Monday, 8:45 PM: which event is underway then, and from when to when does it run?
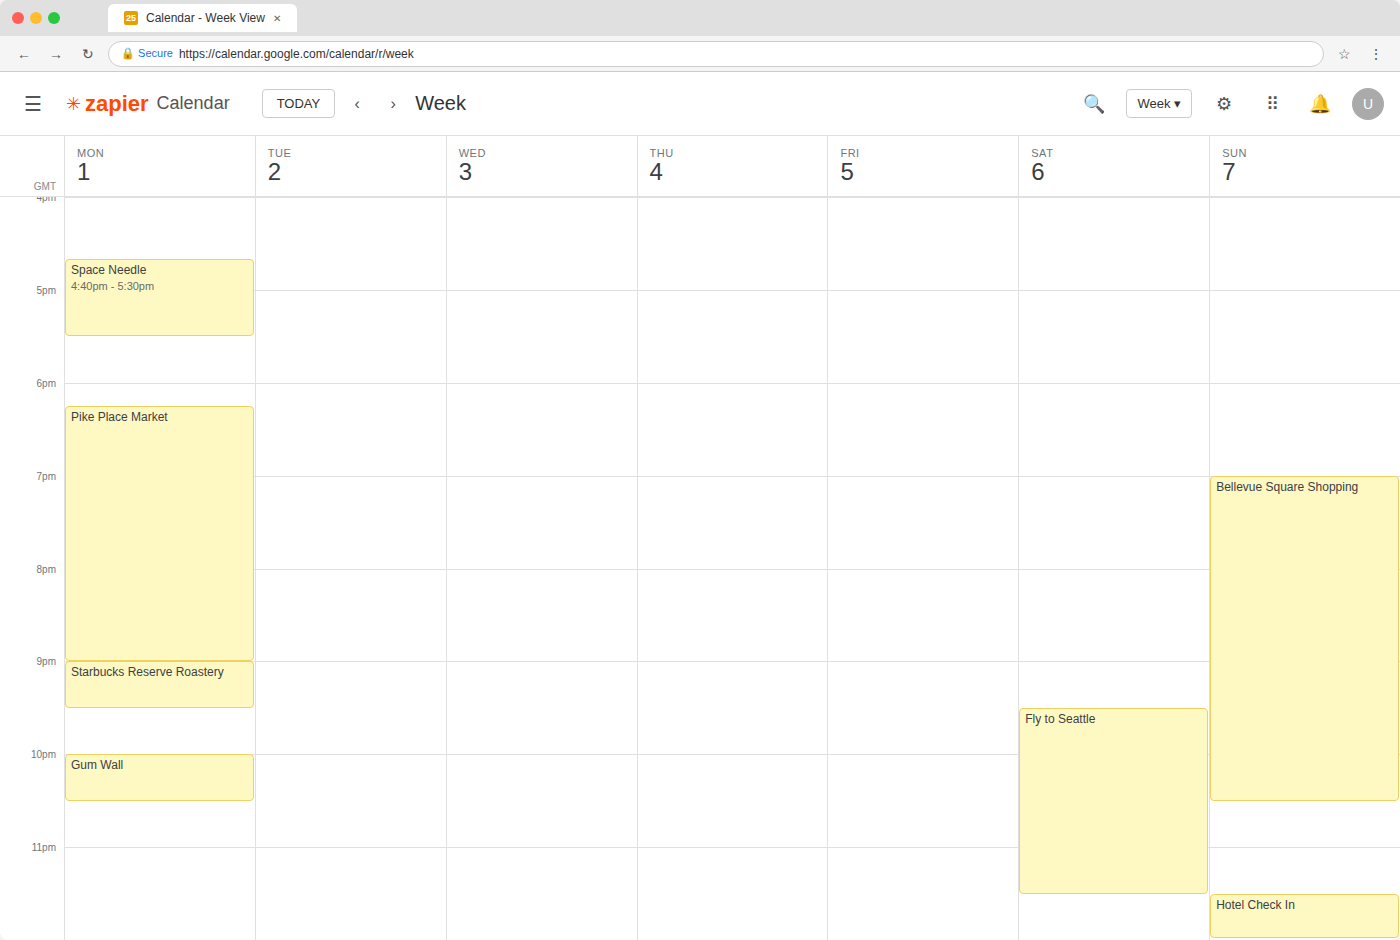
"Pike Place Market", 6:15 PM to 9:00 PM